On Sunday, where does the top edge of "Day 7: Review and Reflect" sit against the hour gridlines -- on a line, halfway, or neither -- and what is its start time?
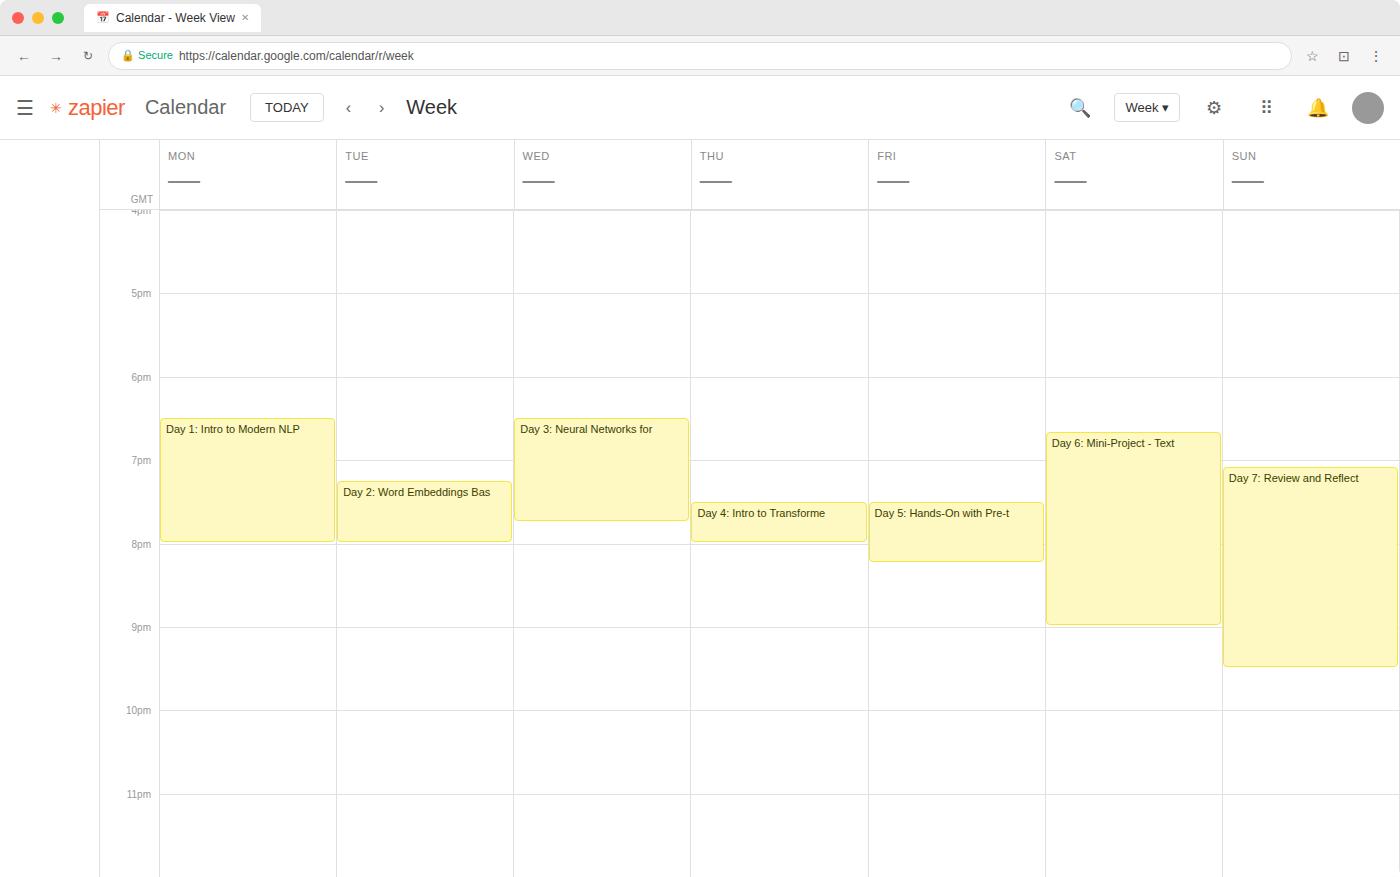
19:05 -- neither: 5 minutes below the 19:00 line and 55 minutes above the 20:00 line.